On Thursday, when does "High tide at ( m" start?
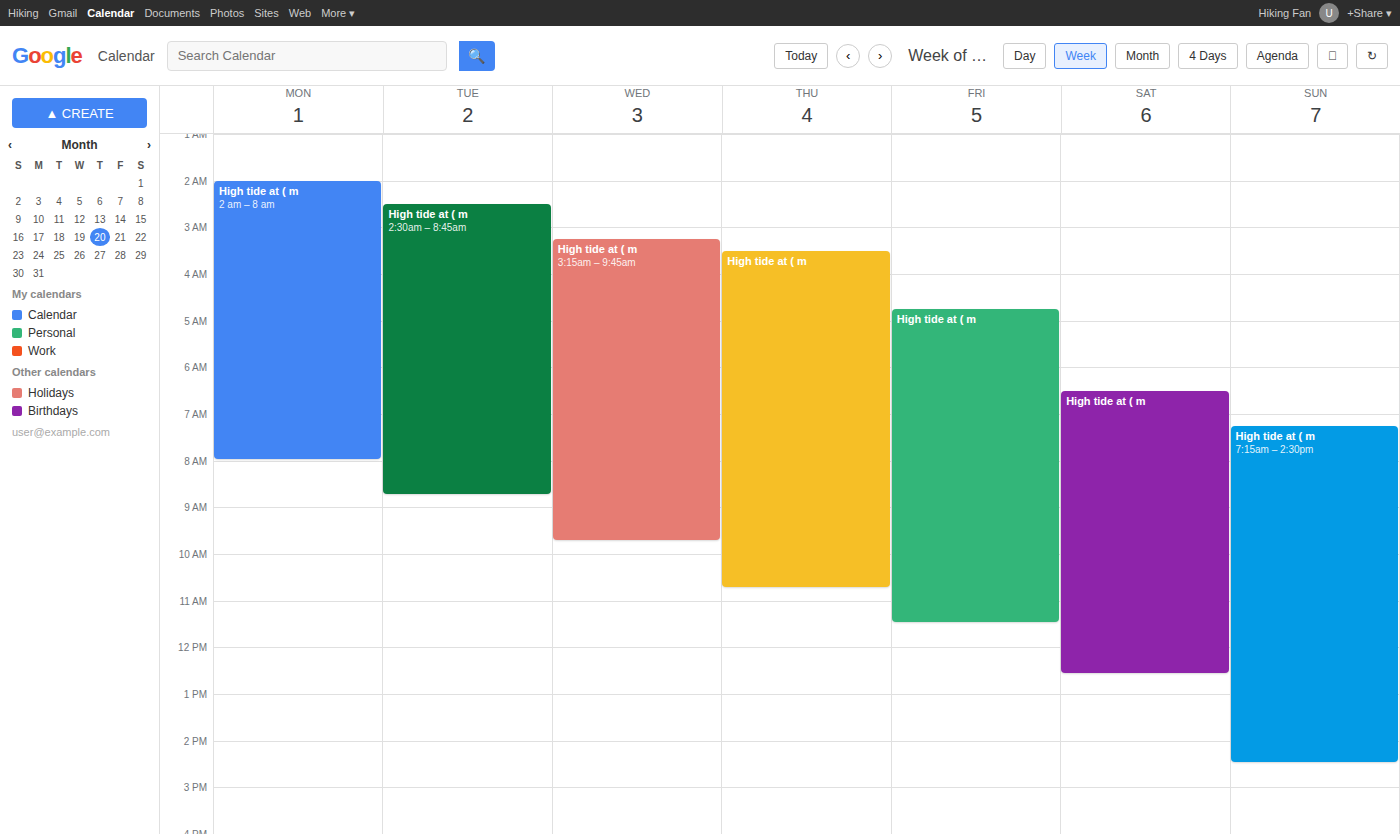
3:30 AM